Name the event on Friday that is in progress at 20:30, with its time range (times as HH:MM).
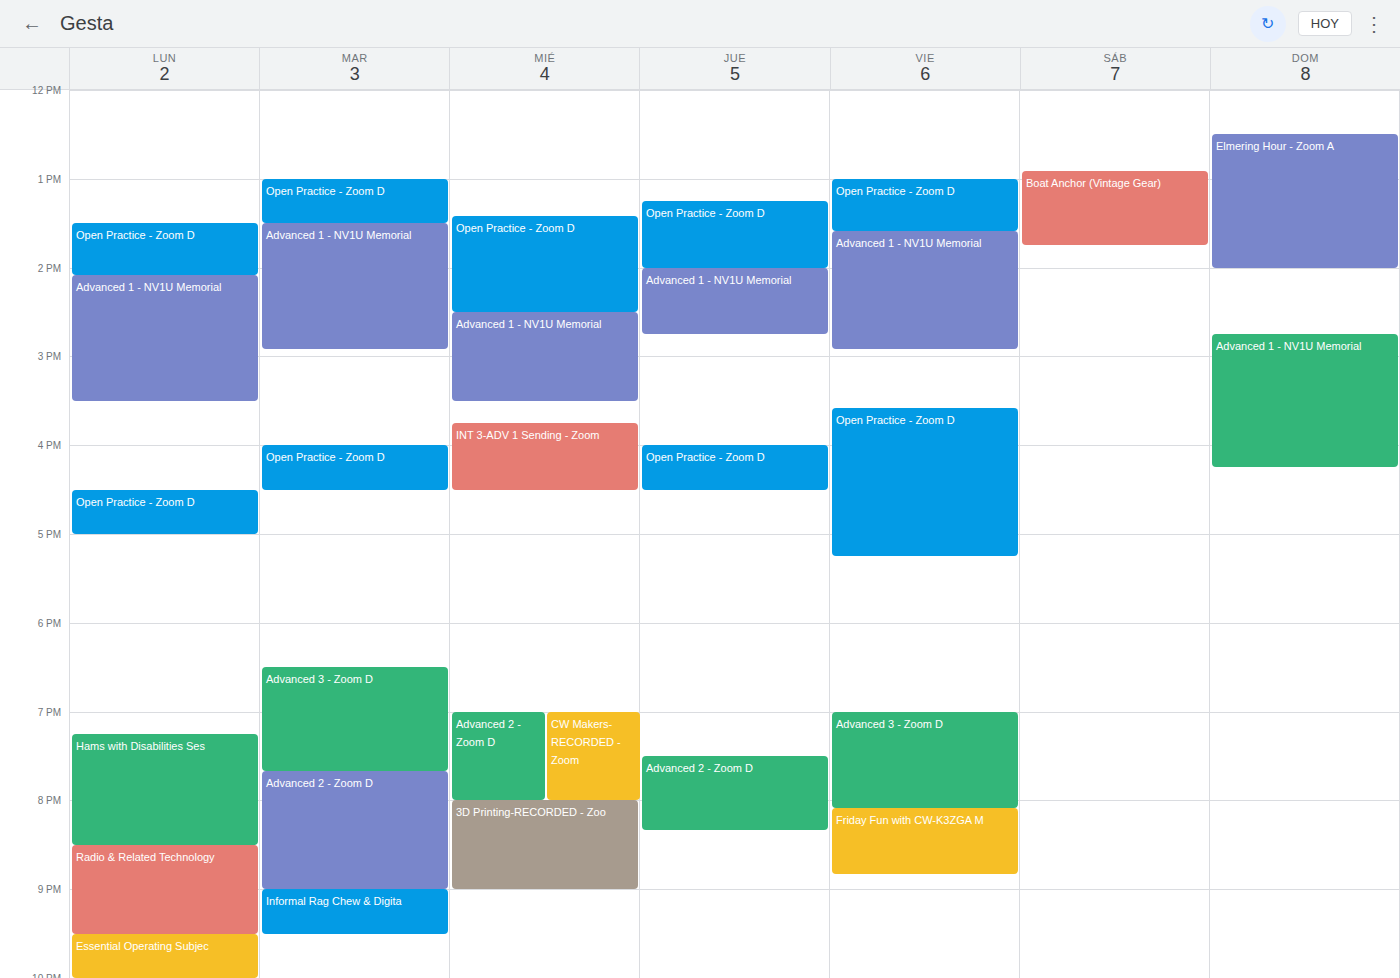
"Friday Fun with CW-K3ZGA M", 20:05 to 20:50